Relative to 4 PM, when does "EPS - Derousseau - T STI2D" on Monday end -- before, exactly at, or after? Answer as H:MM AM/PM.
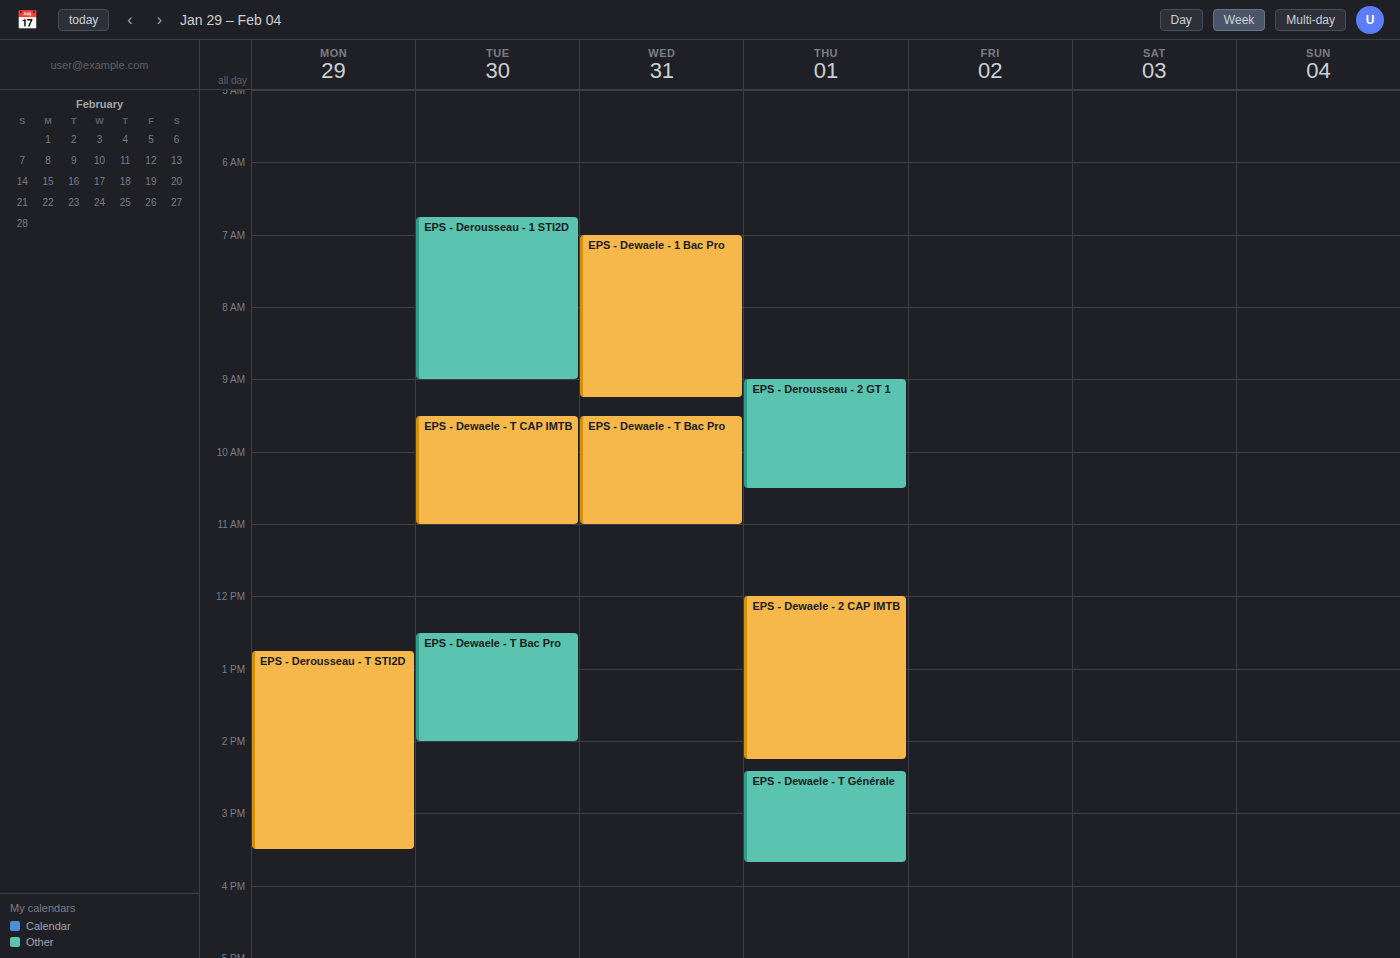
3:30 PM -- before 4 PM, 30 minutes above the 4 PM line.